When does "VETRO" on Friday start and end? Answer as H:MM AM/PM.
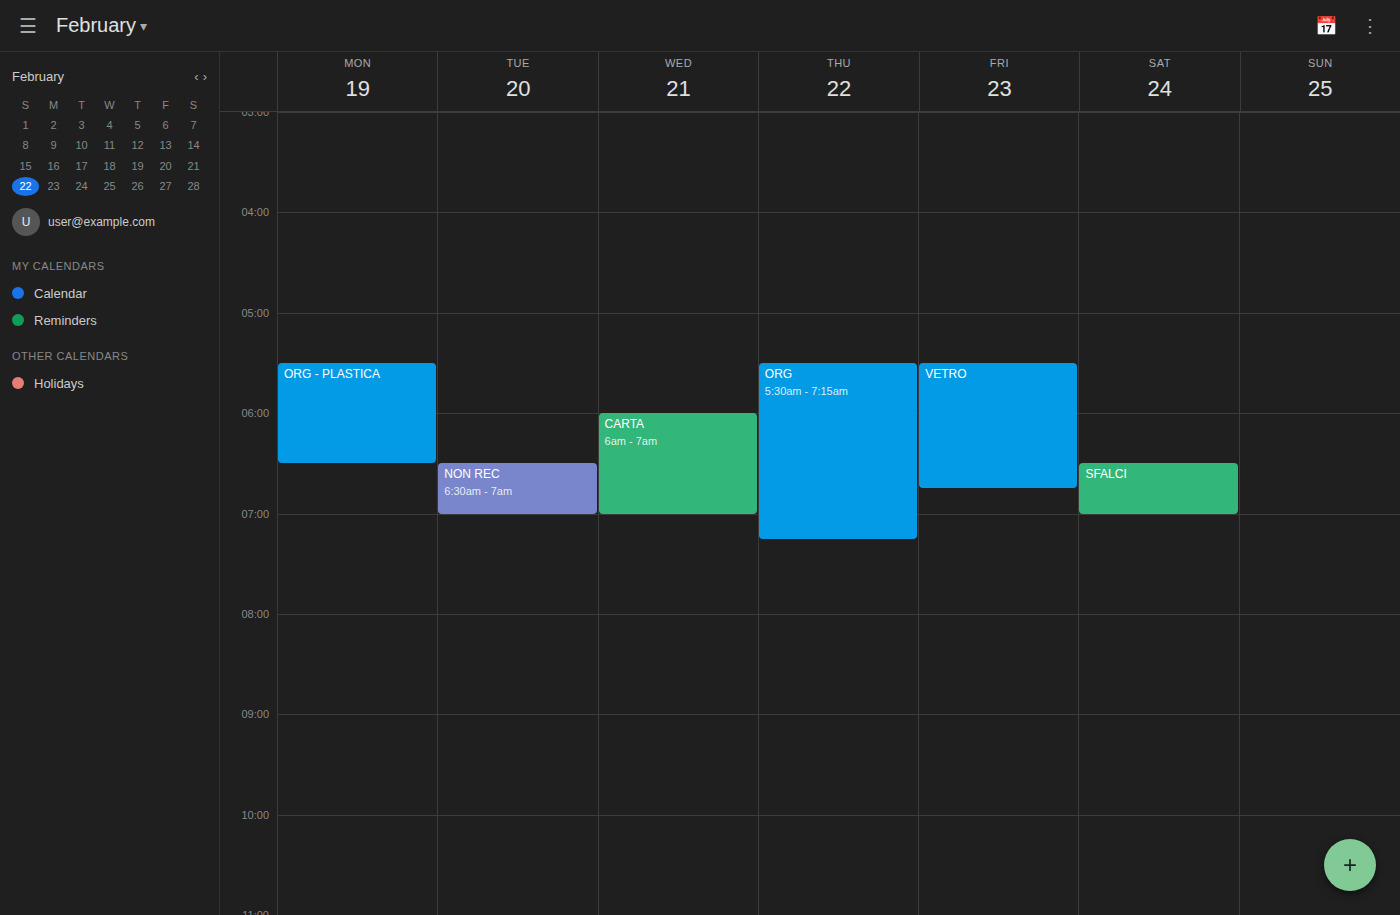
5:30 AM to 6:45 AM